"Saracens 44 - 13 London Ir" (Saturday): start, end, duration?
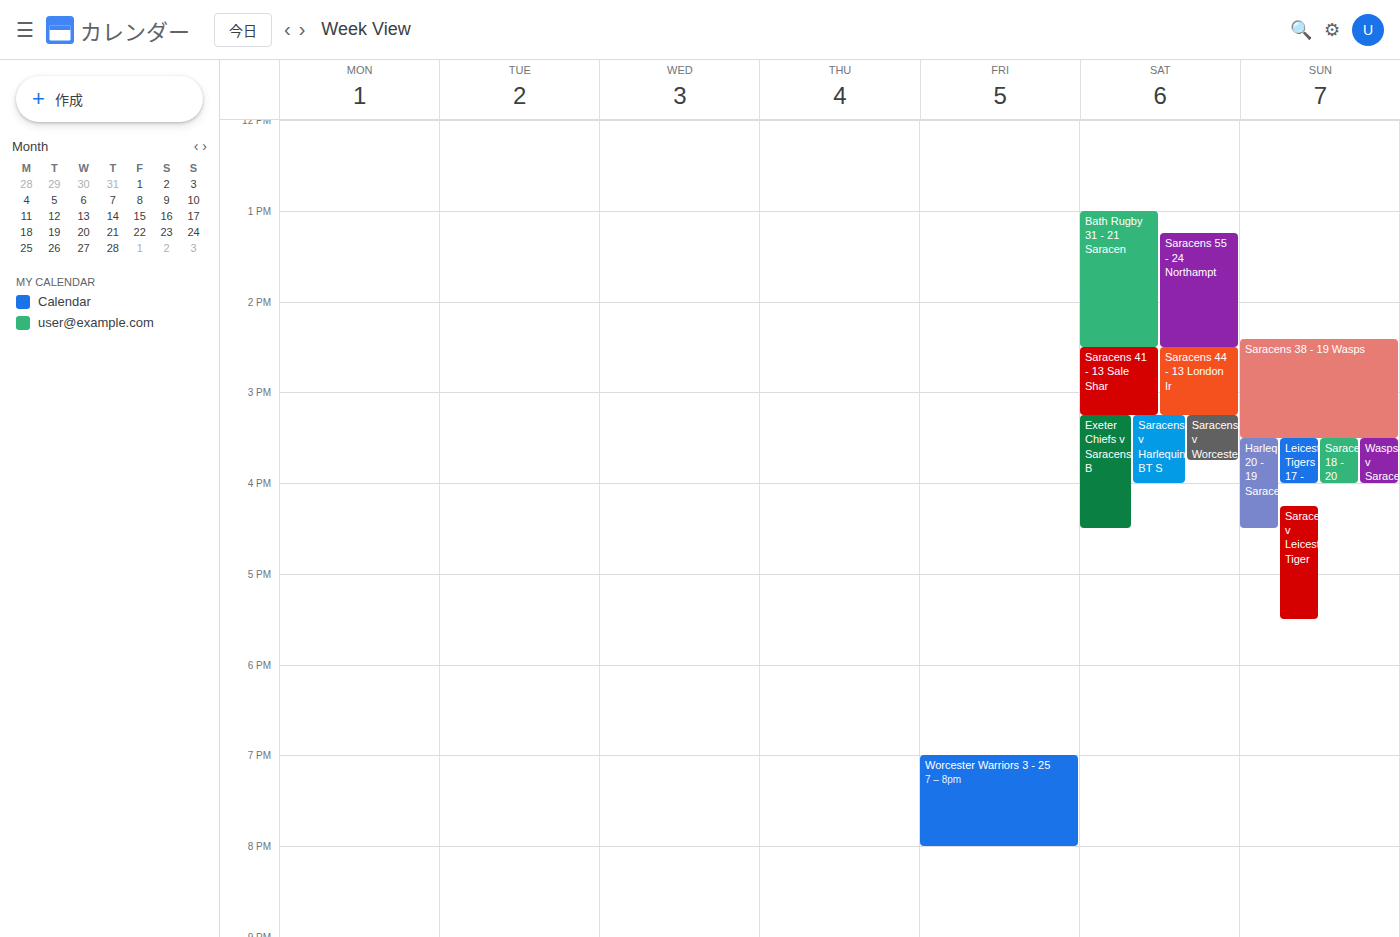
2:30 PM to 3:15 PM, 45 minutes